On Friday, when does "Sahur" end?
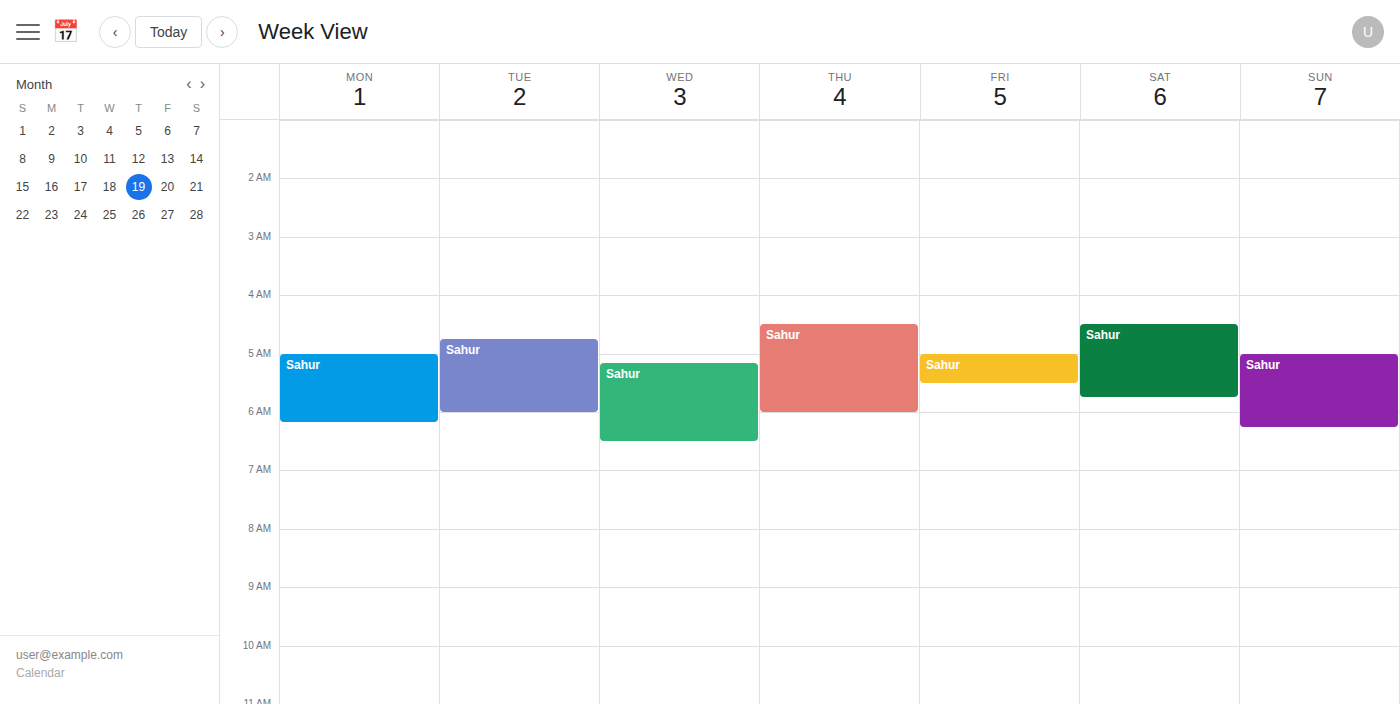
5:30 AM